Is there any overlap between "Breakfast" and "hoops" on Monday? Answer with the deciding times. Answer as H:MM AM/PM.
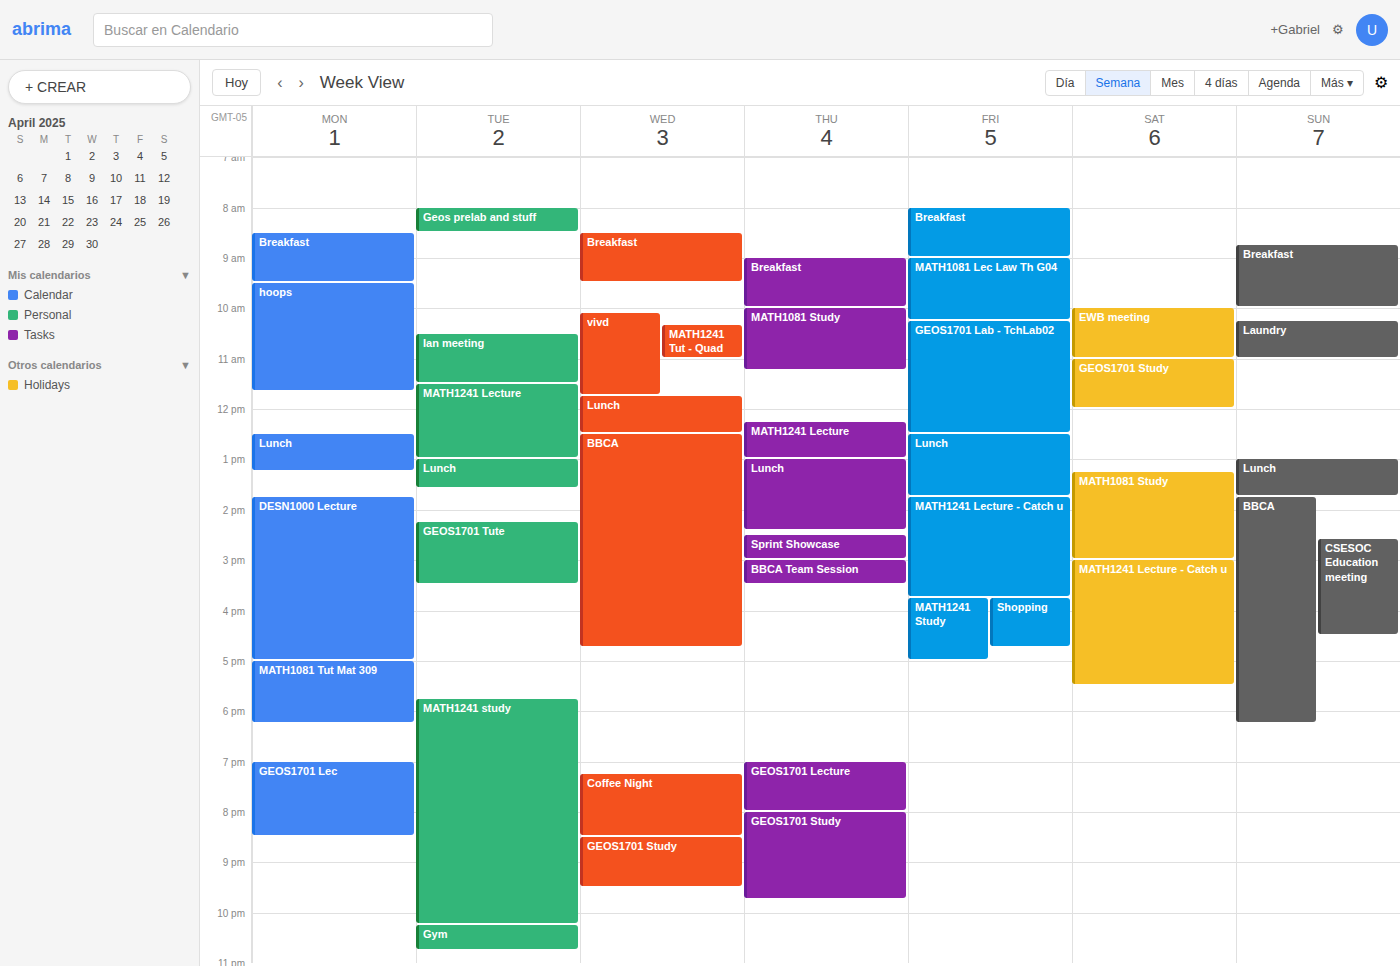
"Breakfast" ends at 9:30 AM, exactly when "hoops" starts -- they touch but do not overlap.